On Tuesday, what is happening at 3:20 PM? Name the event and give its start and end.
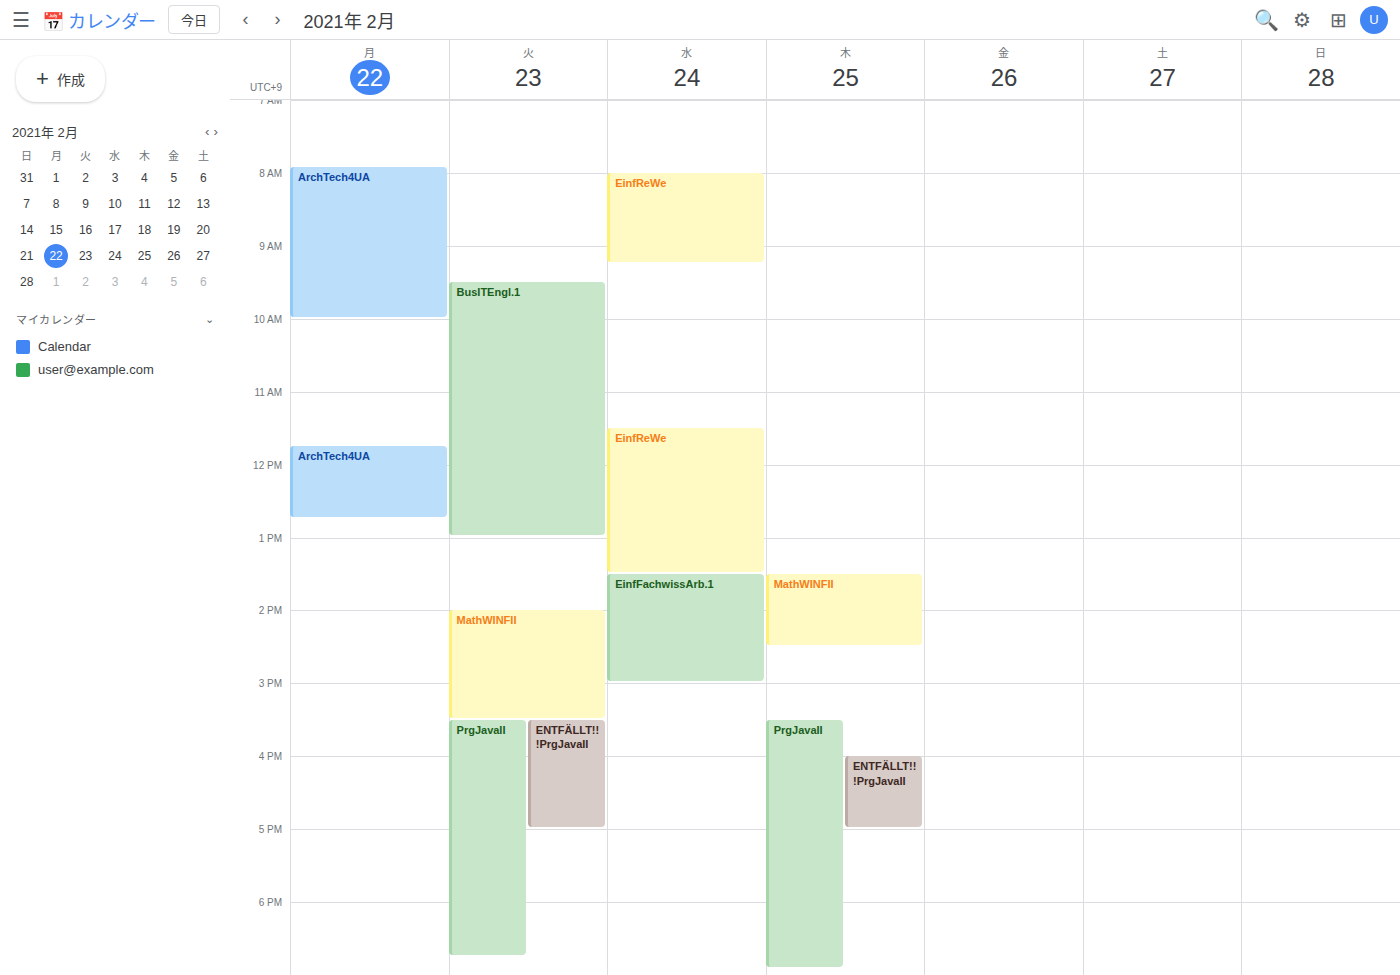
"MathWINFII", 2:00 PM to 3:30 PM